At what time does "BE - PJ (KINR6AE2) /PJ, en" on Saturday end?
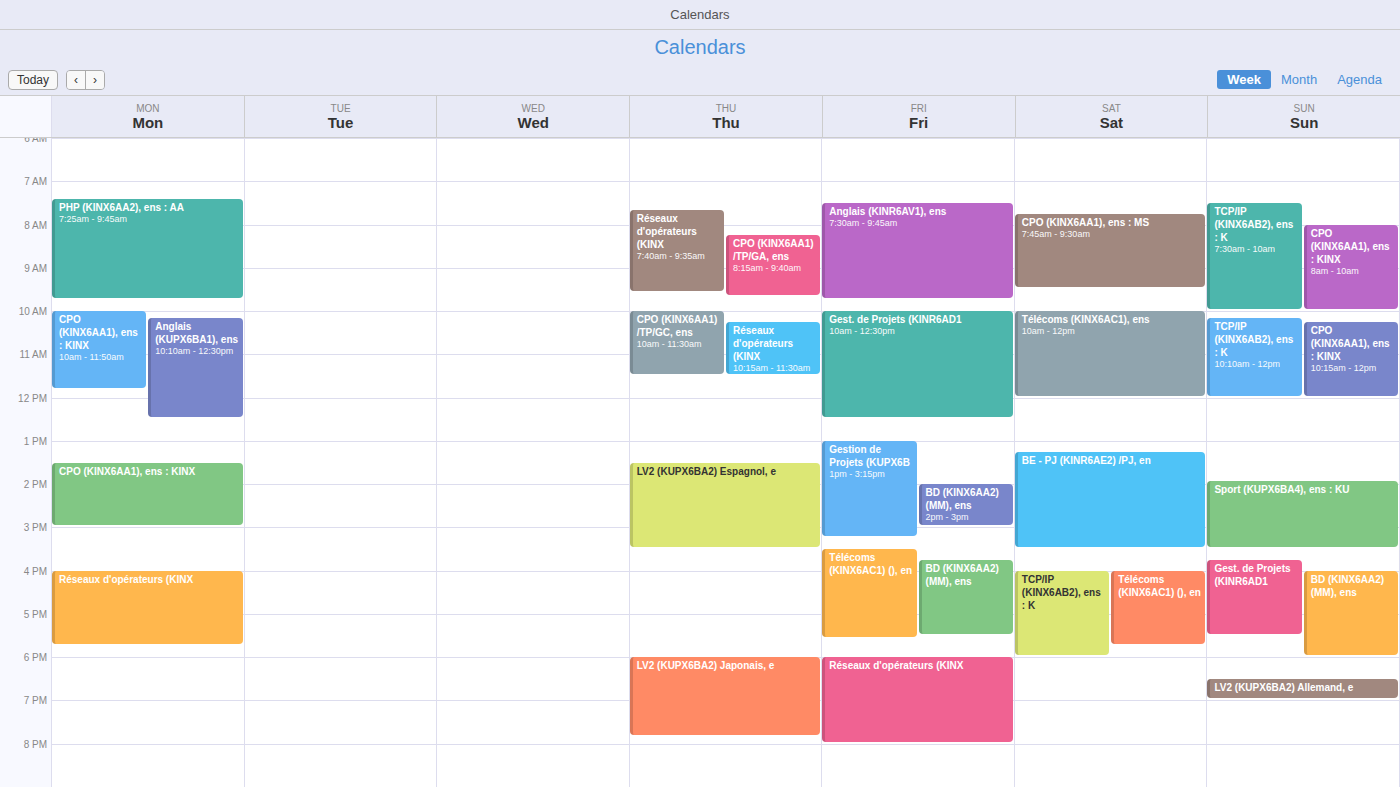
3:30 PM